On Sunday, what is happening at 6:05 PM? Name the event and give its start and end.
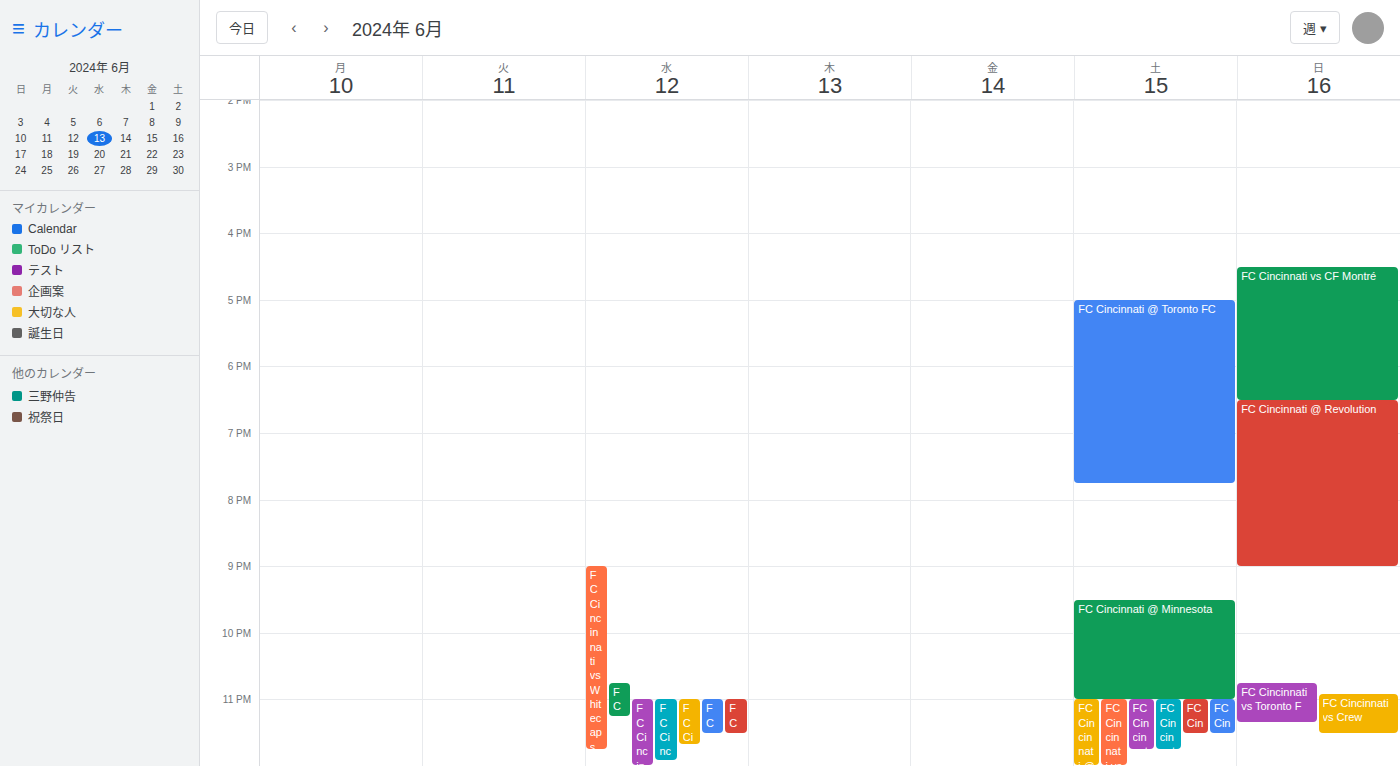
"FC Cincinnati vs CF Montré", 4:30 PM to 6:30 PM